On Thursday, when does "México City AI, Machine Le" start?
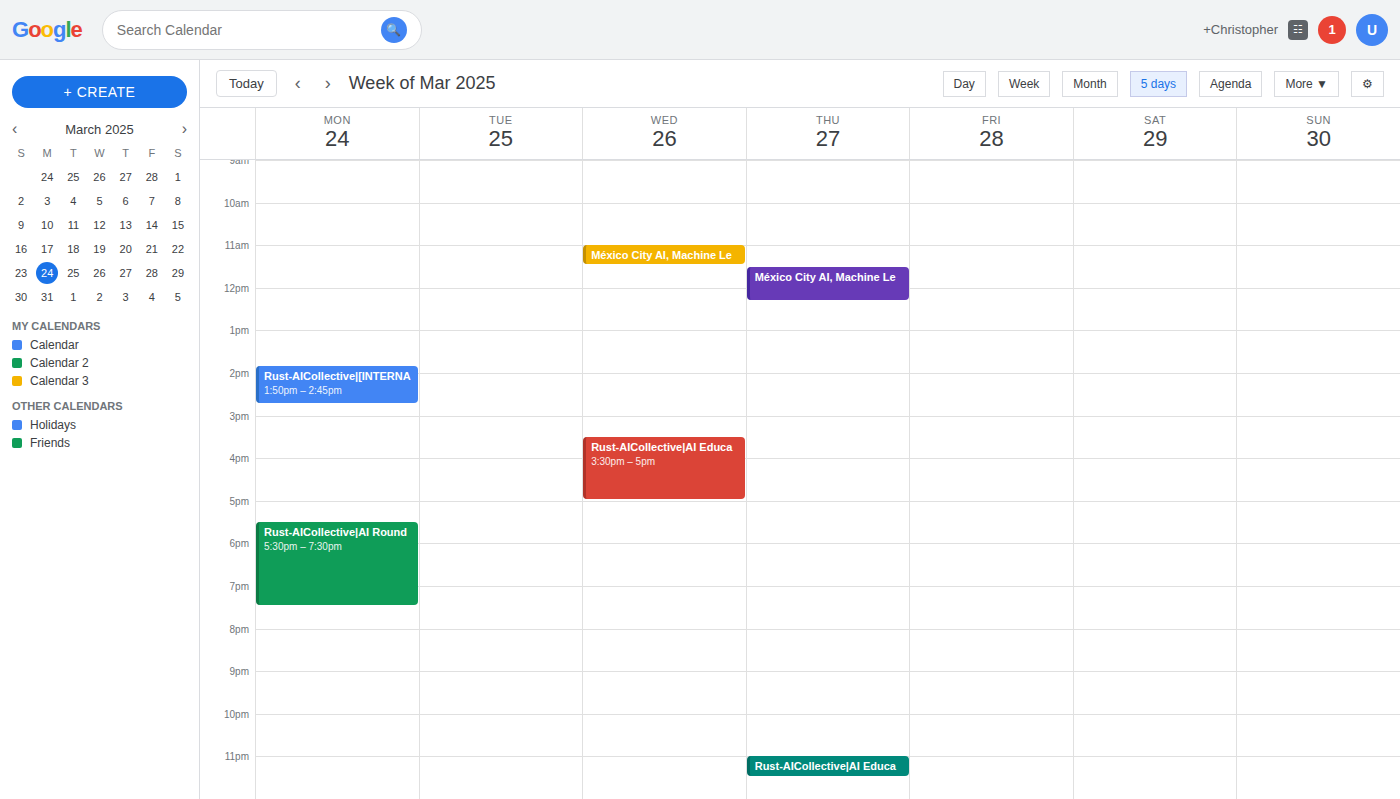
11:30